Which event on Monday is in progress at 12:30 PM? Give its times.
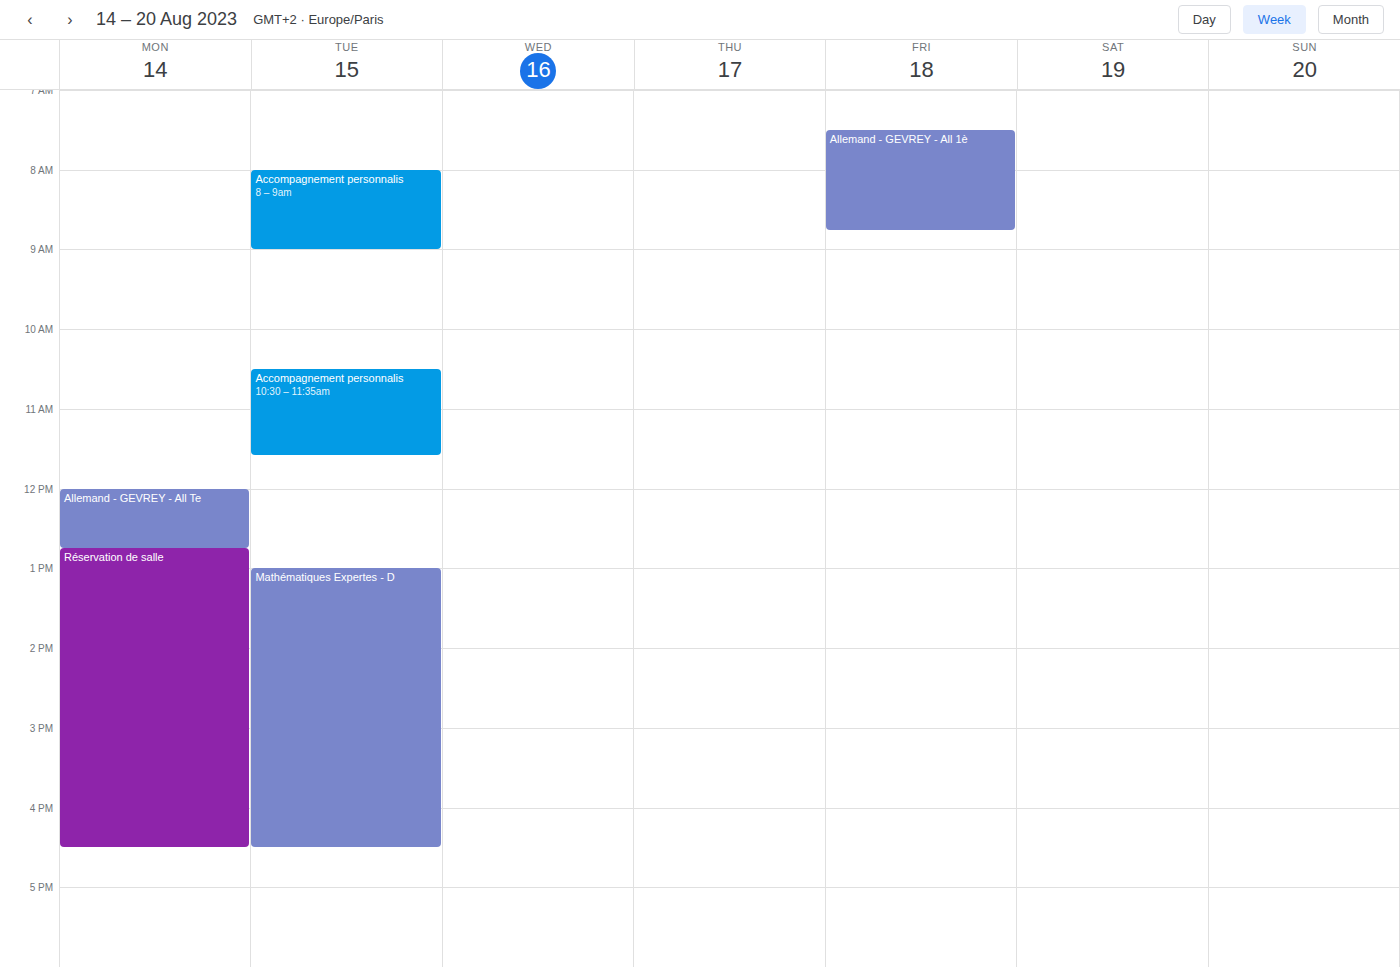
"Allemand - GEVREY - All Te", 12:00 PM to 12:45 PM